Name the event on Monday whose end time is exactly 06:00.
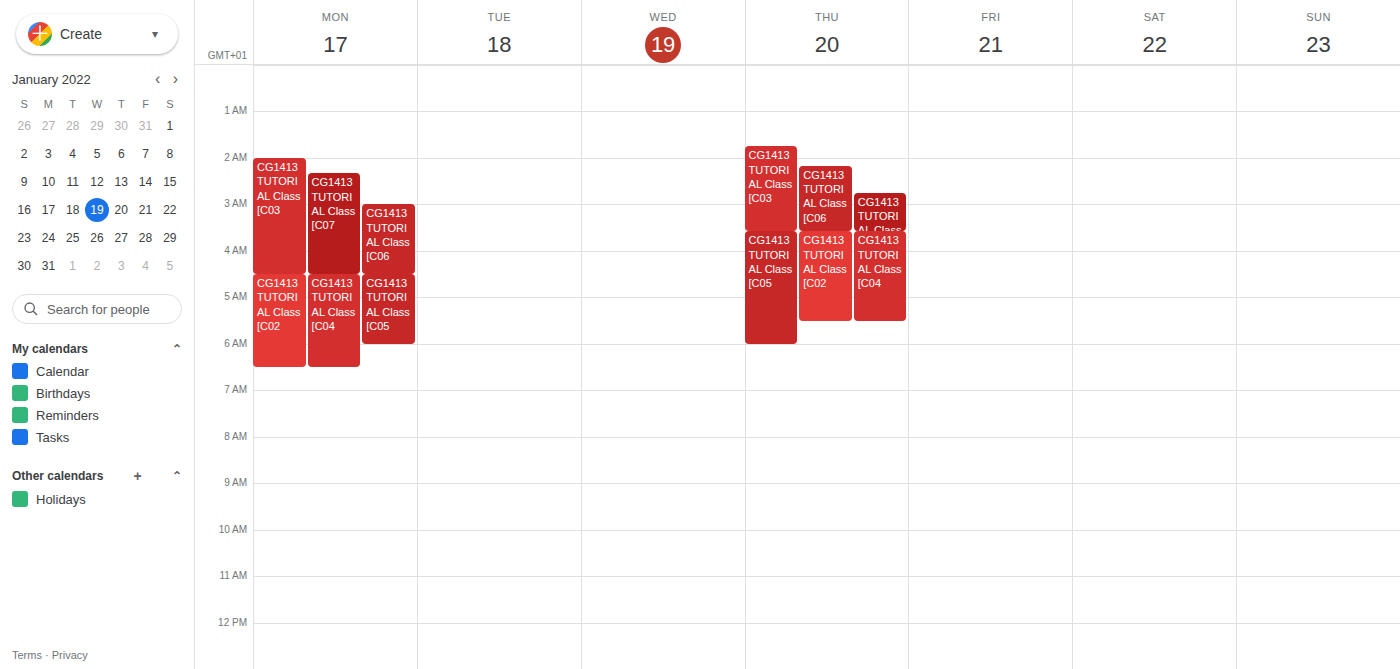
"CG1413 TUTORIAL Class [C05"